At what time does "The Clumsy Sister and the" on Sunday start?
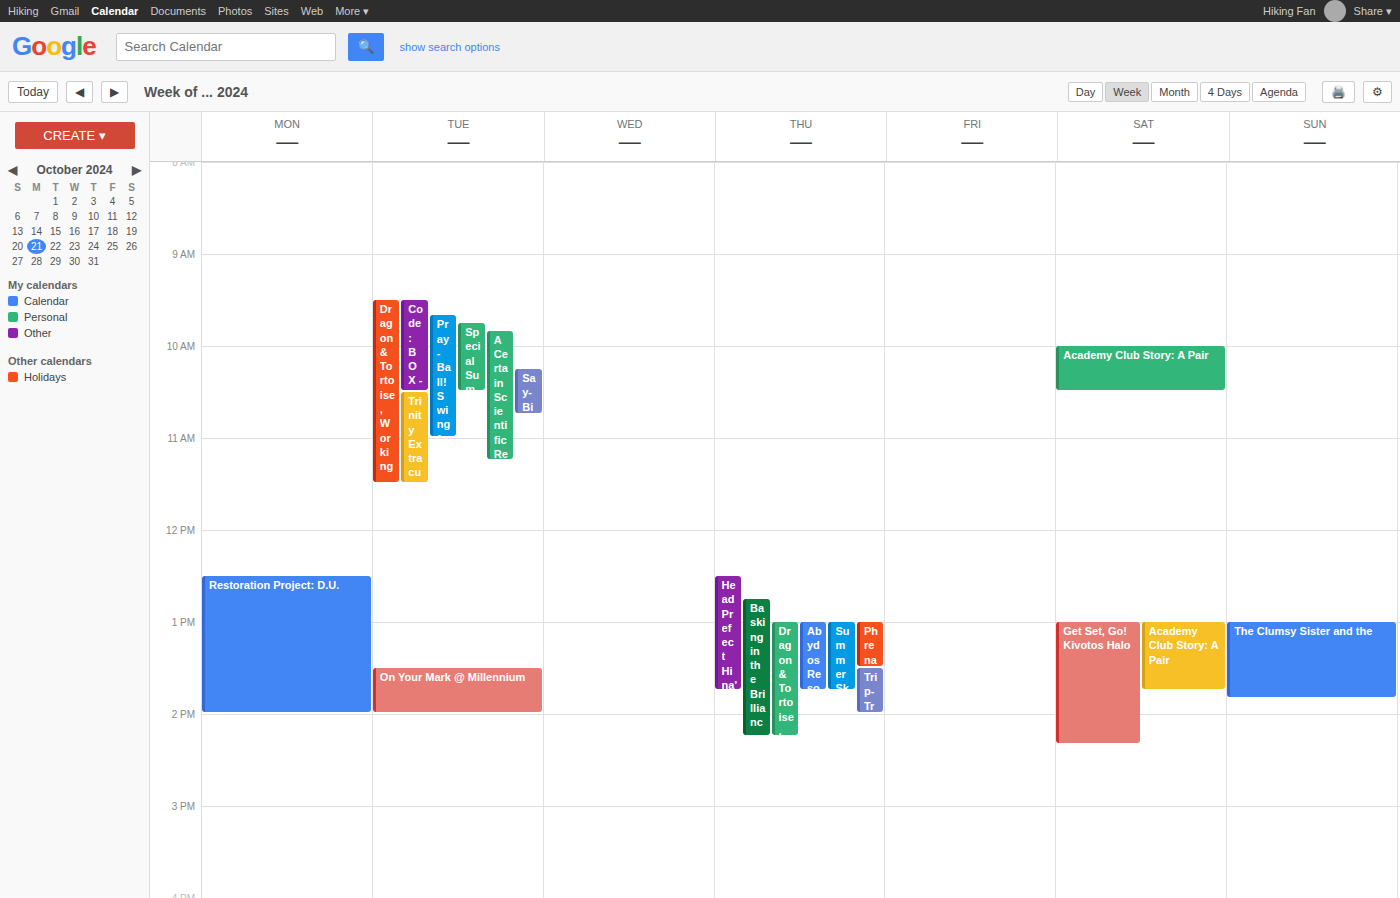
1:00 PM